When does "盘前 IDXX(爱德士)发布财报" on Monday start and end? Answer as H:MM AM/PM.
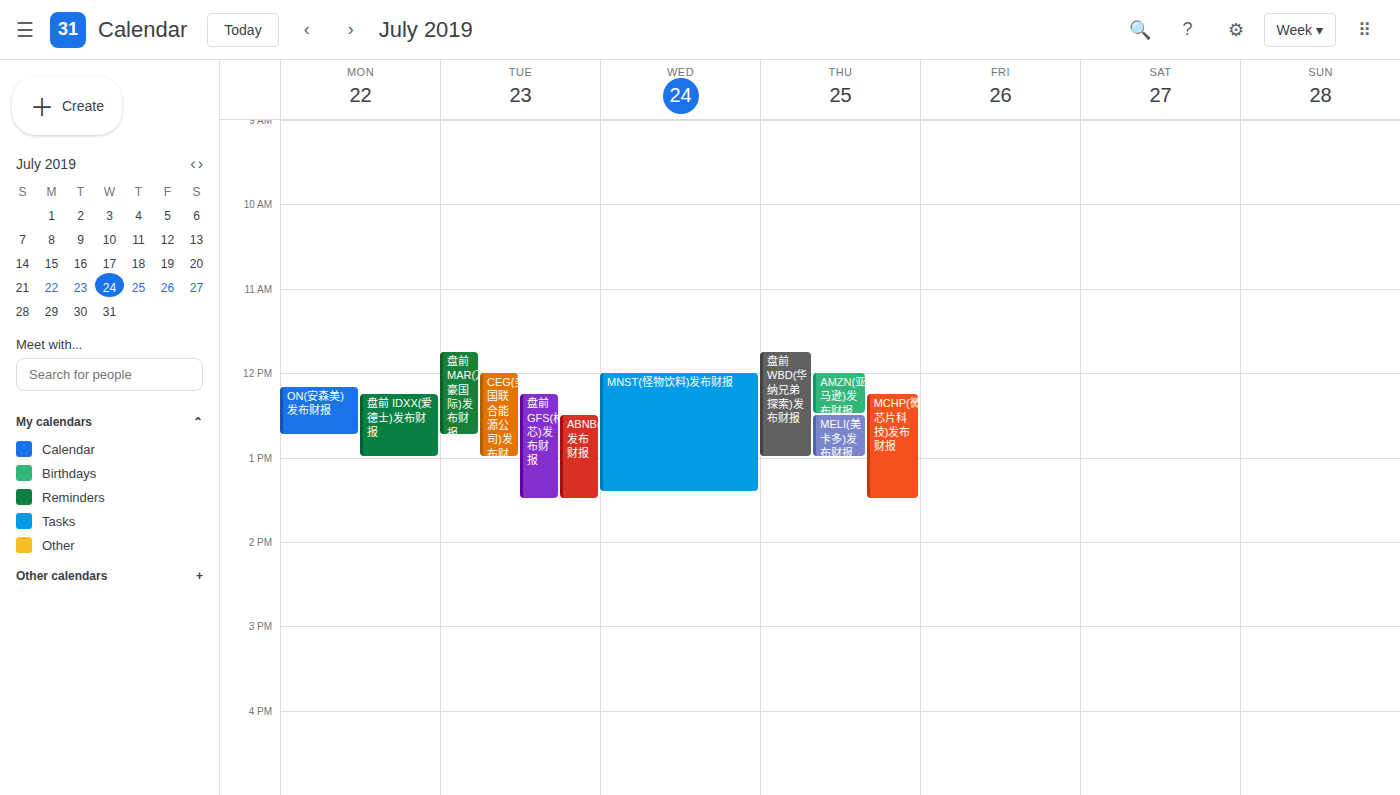
12:15 PM to 1:00 PM